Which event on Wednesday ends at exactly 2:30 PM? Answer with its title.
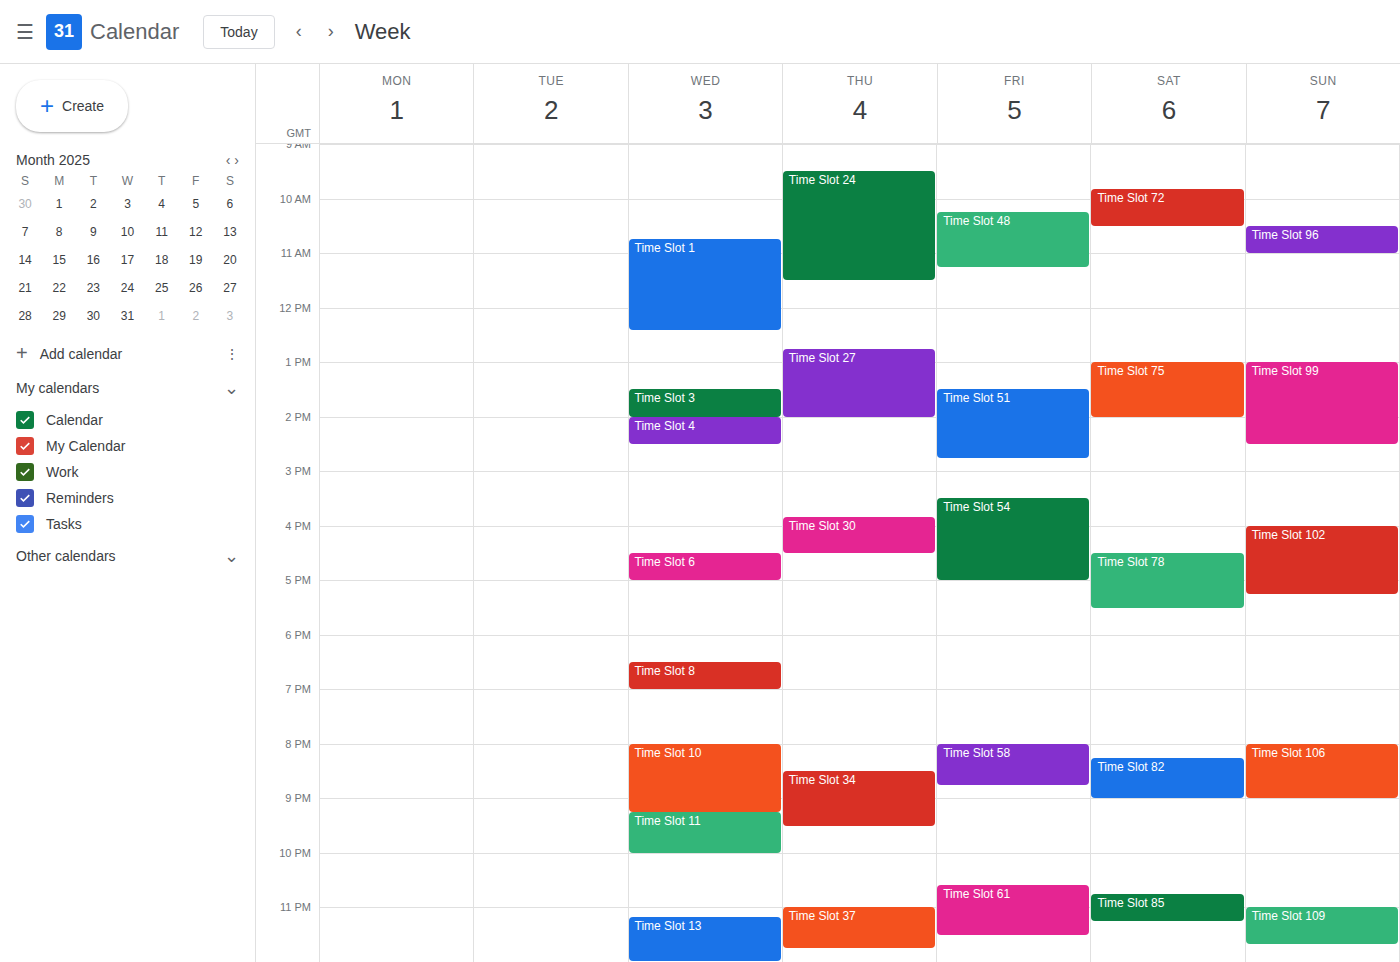
"Time Slot 4"